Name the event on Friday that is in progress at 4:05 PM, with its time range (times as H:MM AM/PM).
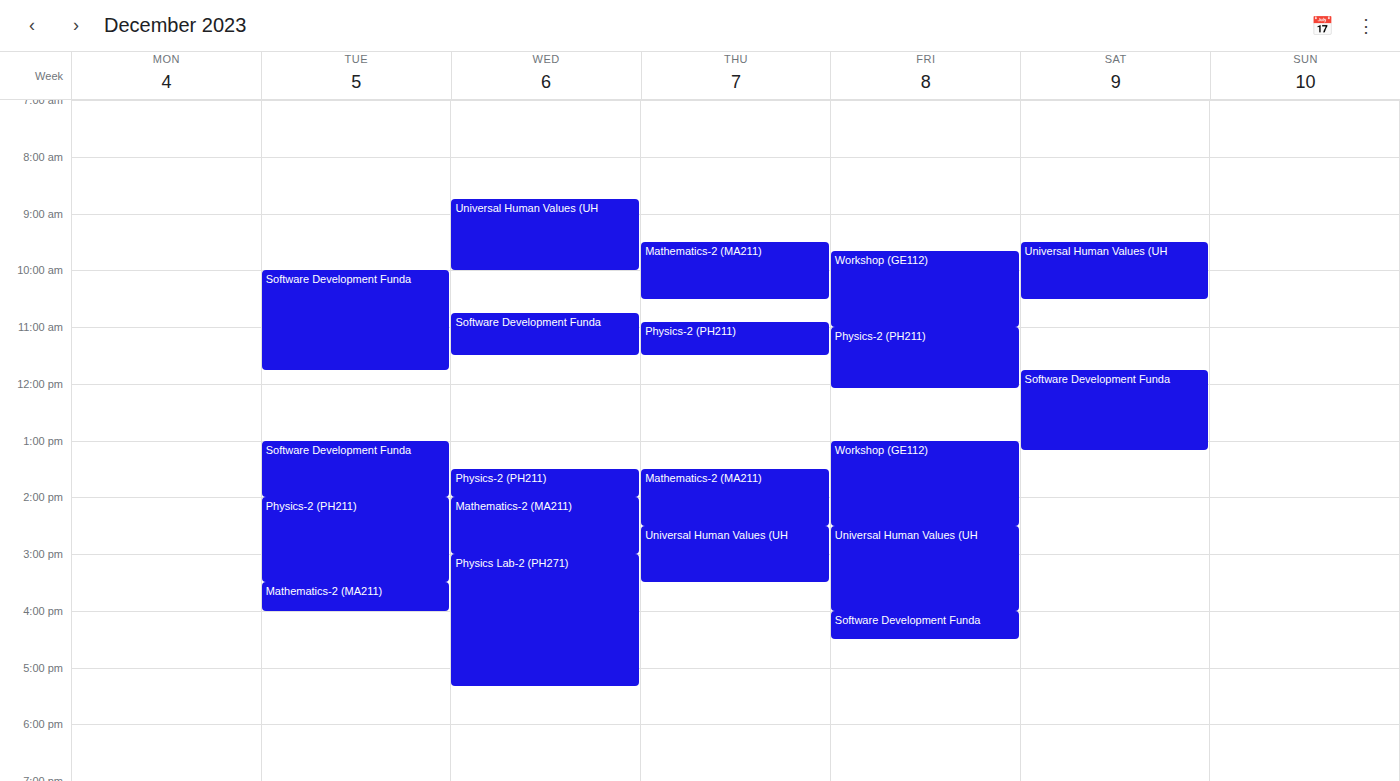
"Software Development Funda", 4:00 PM to 4:30 PM